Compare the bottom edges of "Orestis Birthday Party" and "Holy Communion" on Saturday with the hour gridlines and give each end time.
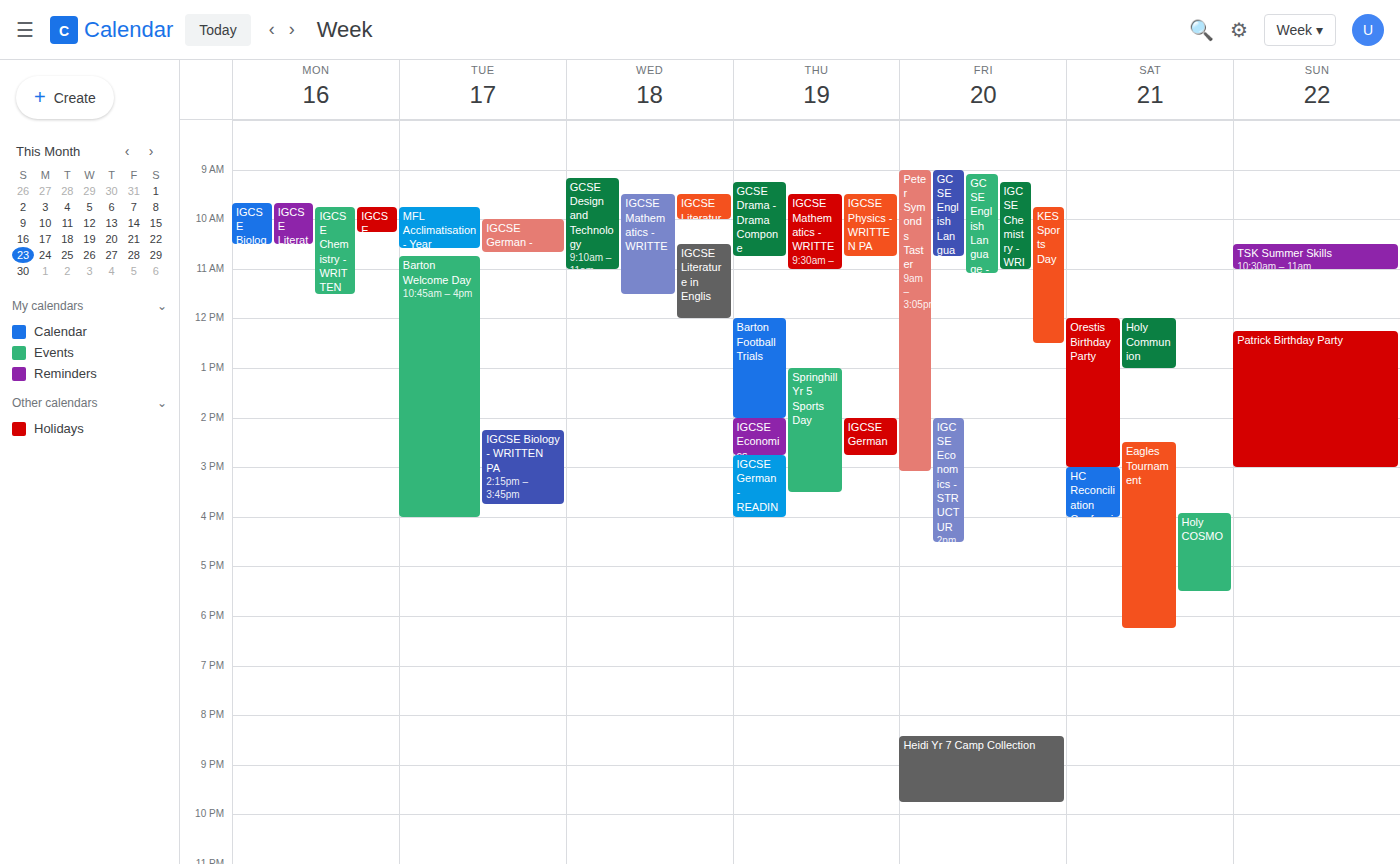
"Orestis Birthday Party": 3:00 PM, exactly on the 3 PM line. "Holy Communion": 1:00 PM, exactly on the 1 PM line.